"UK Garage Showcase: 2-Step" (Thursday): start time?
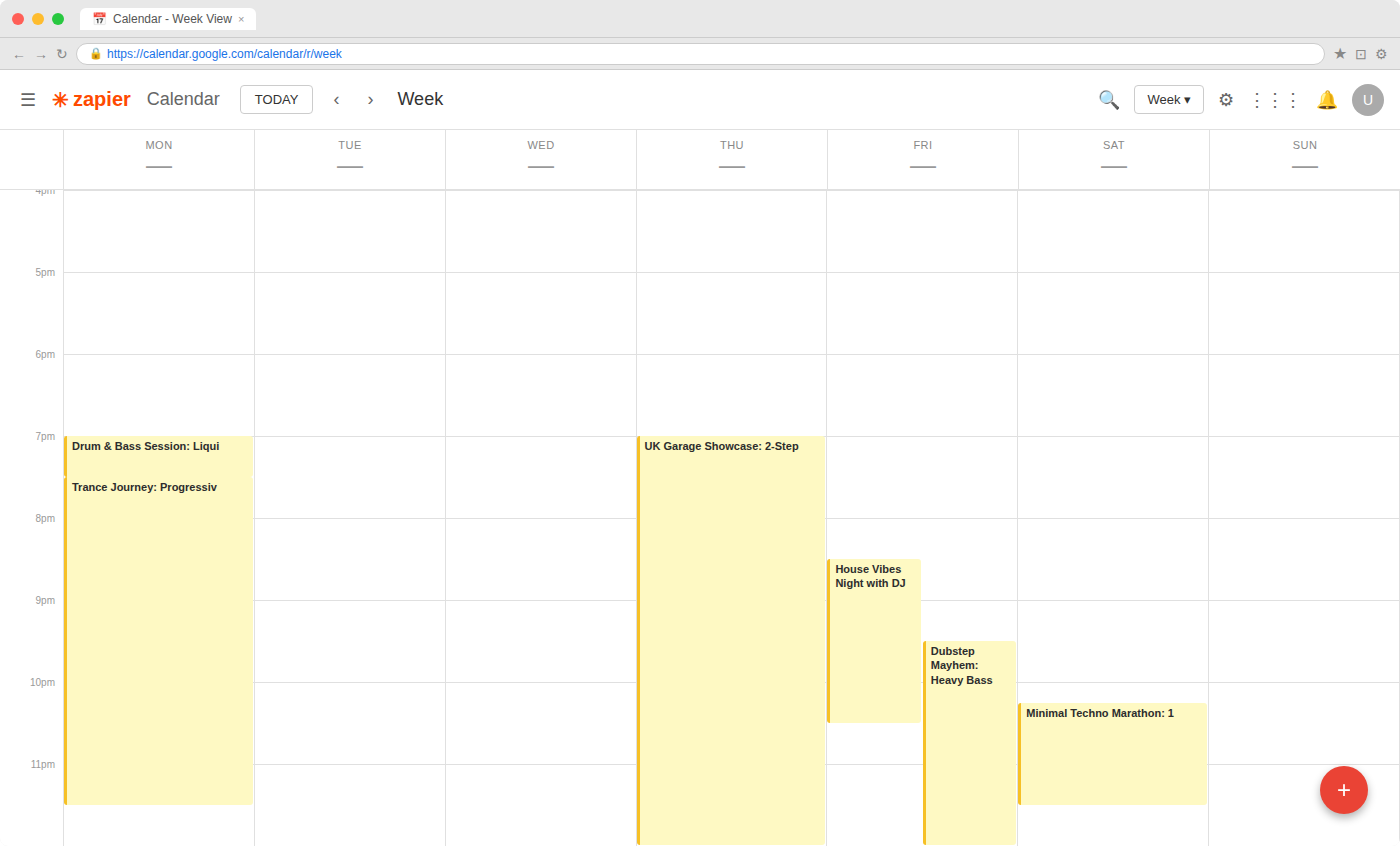
7:00 PM